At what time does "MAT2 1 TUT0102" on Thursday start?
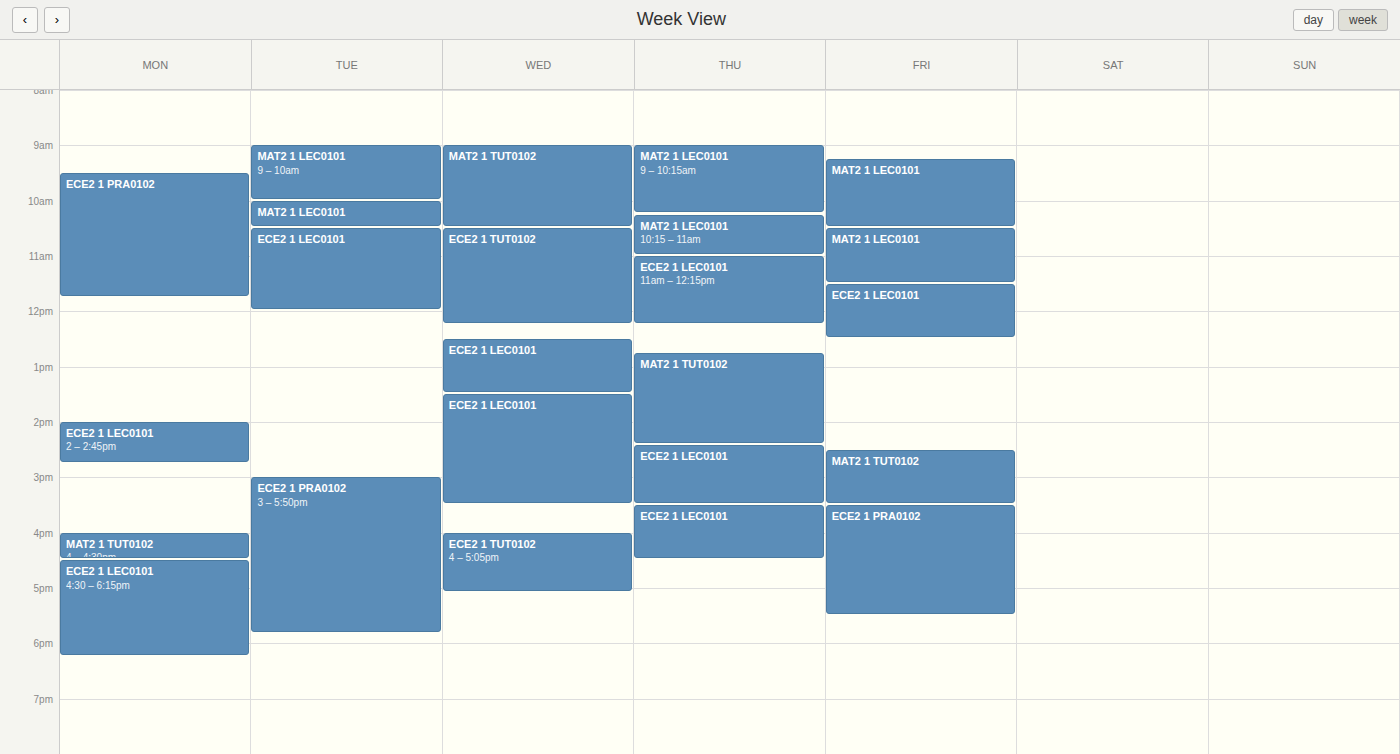
12:45 PM